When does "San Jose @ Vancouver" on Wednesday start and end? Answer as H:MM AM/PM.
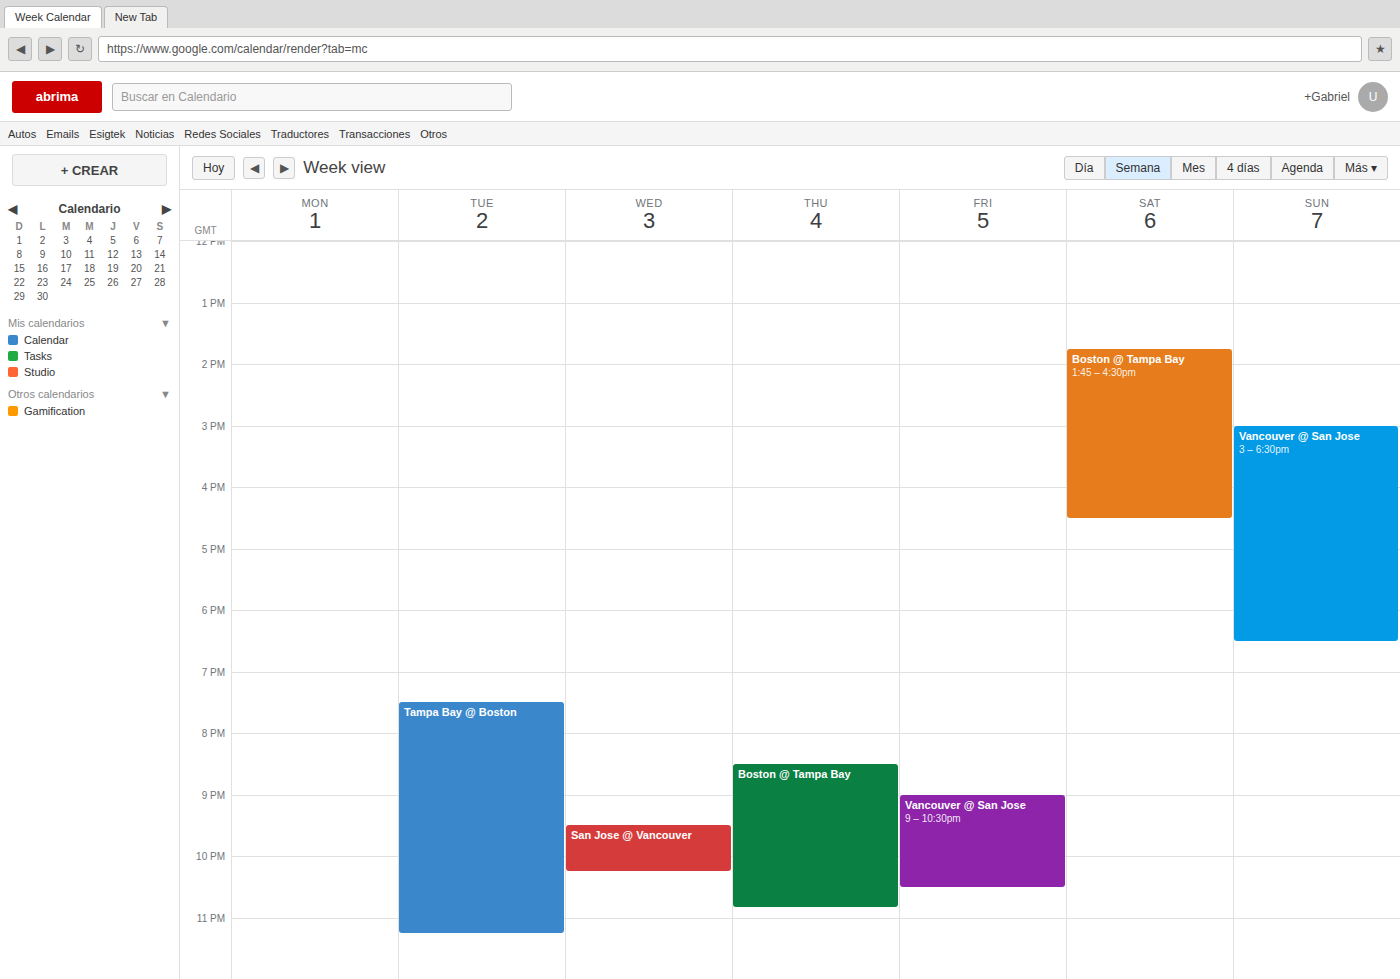
9:30 PM to 10:15 PM